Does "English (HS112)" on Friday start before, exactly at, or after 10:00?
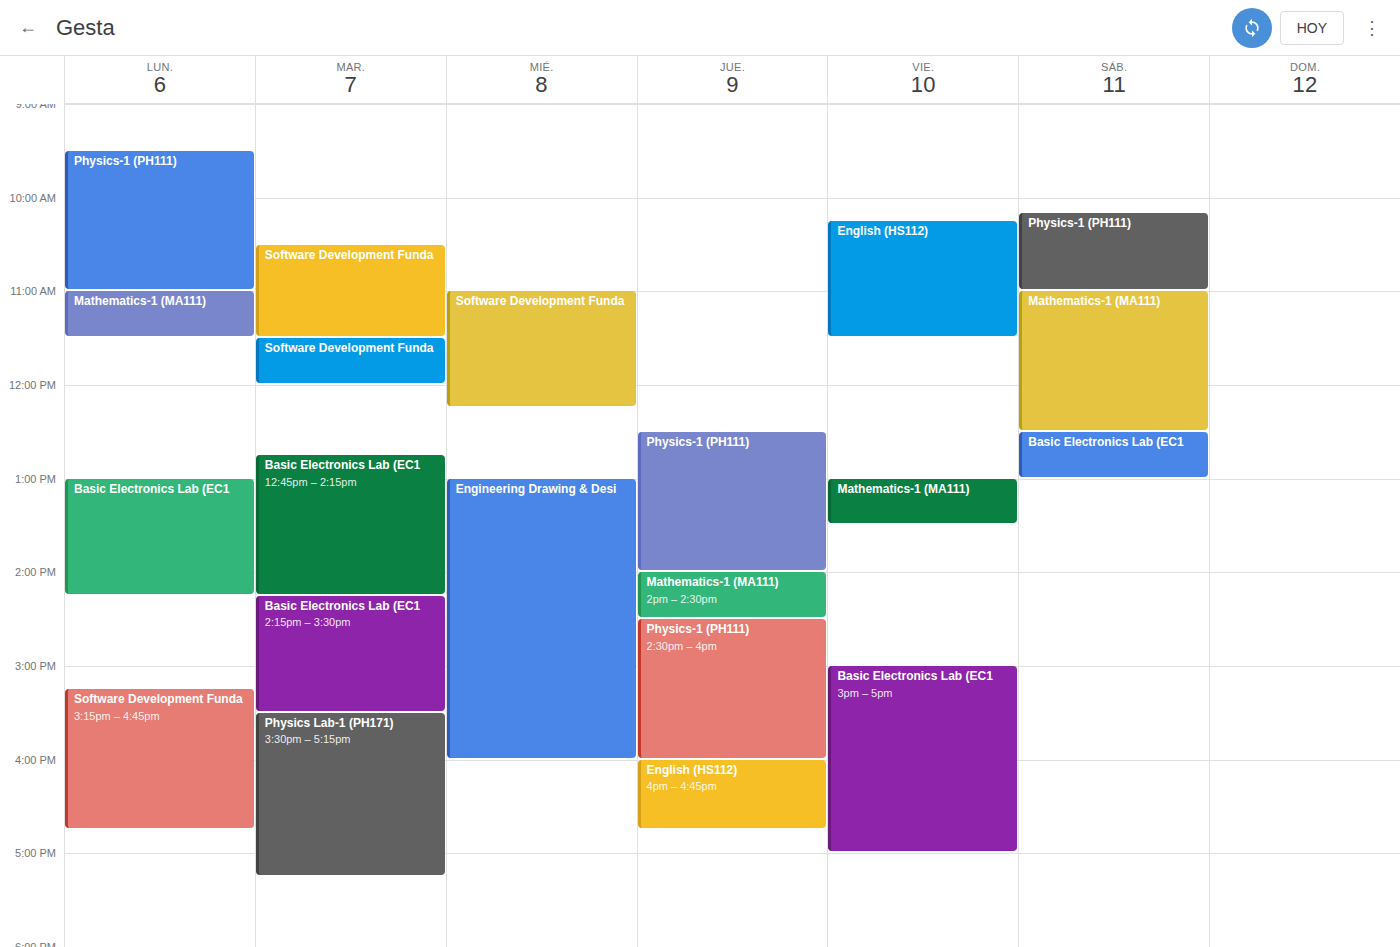
10:15 -- after 10:00, 15 minutes below the 10:00 line.